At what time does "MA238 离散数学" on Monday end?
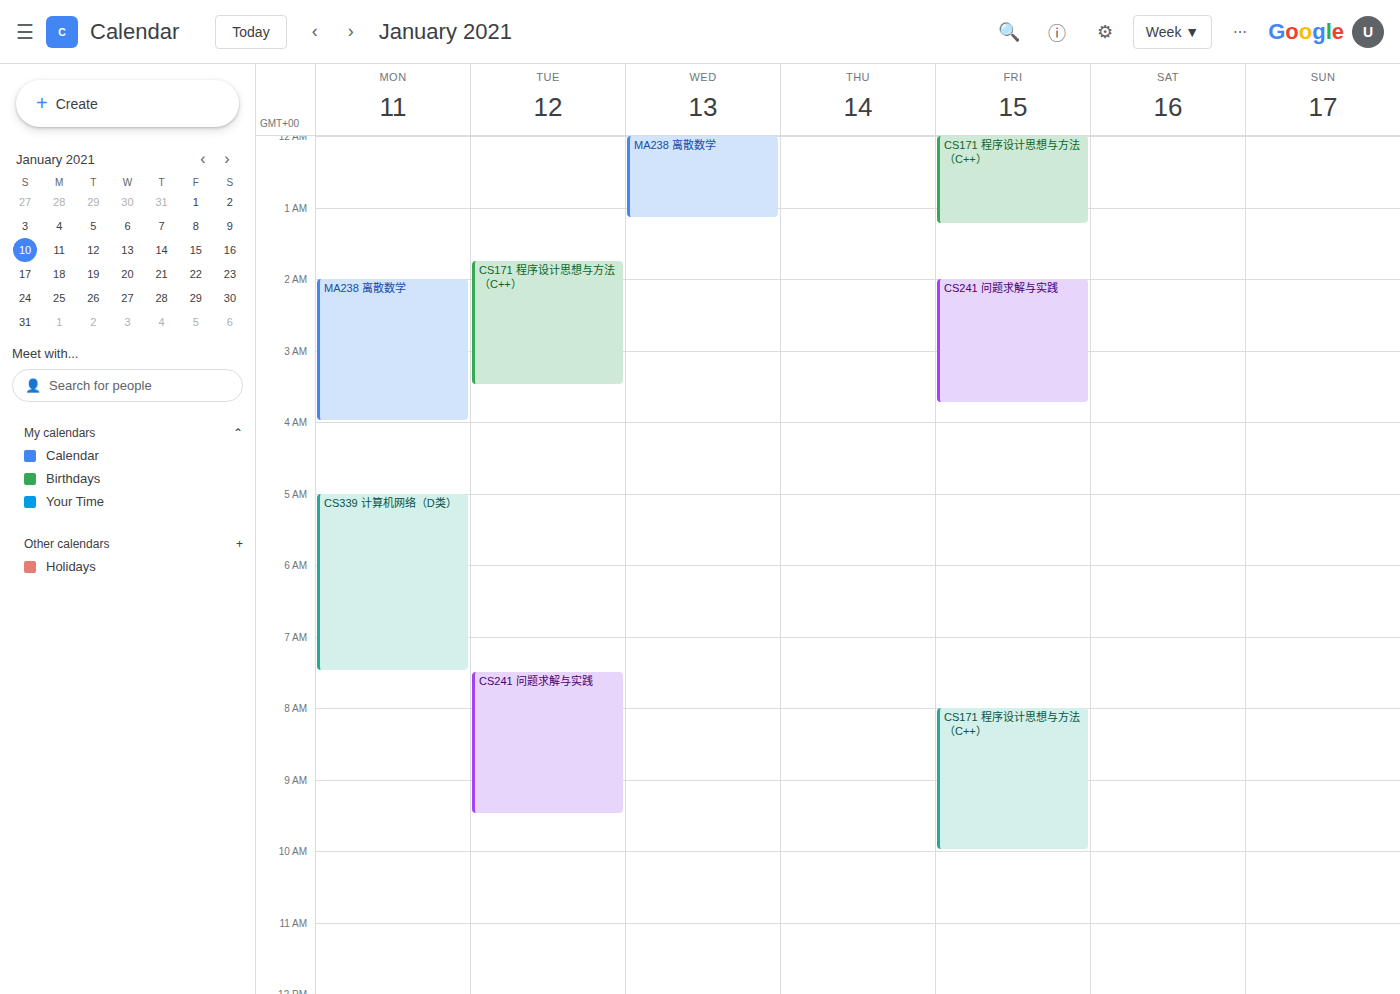
04:00